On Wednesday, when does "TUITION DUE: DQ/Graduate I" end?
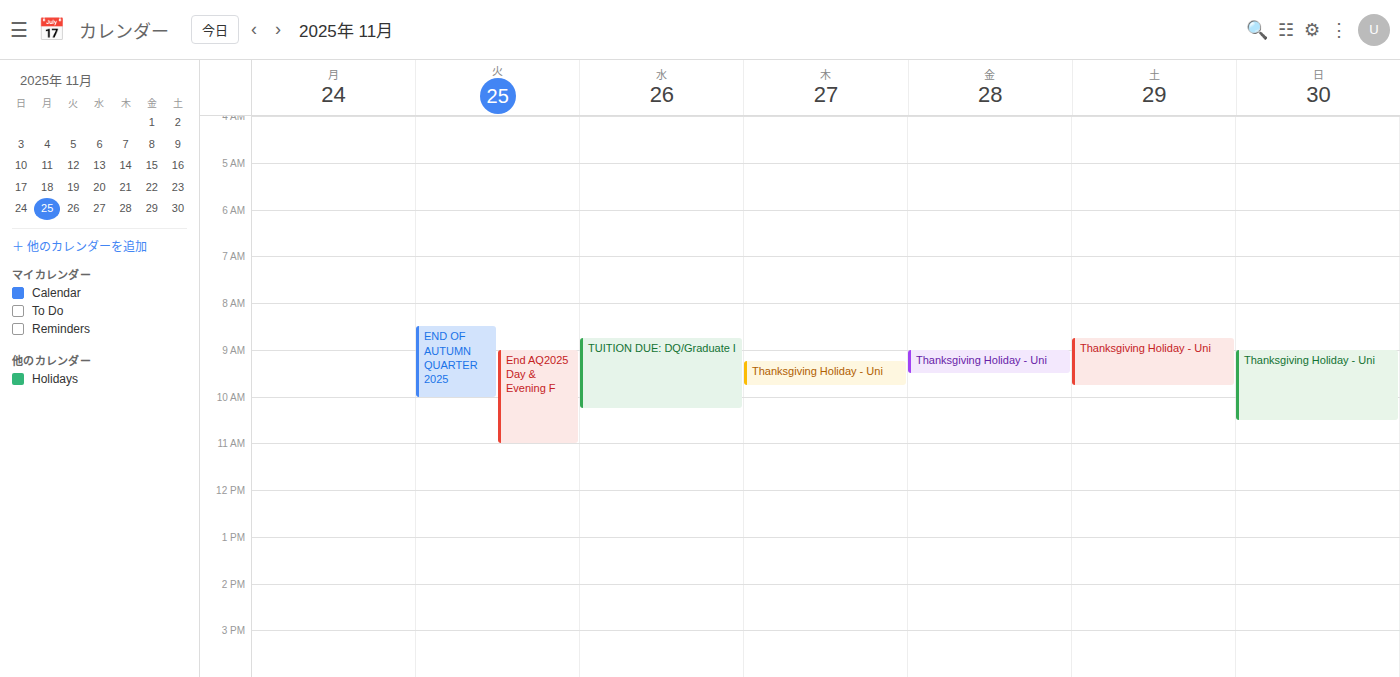
10:15 AM